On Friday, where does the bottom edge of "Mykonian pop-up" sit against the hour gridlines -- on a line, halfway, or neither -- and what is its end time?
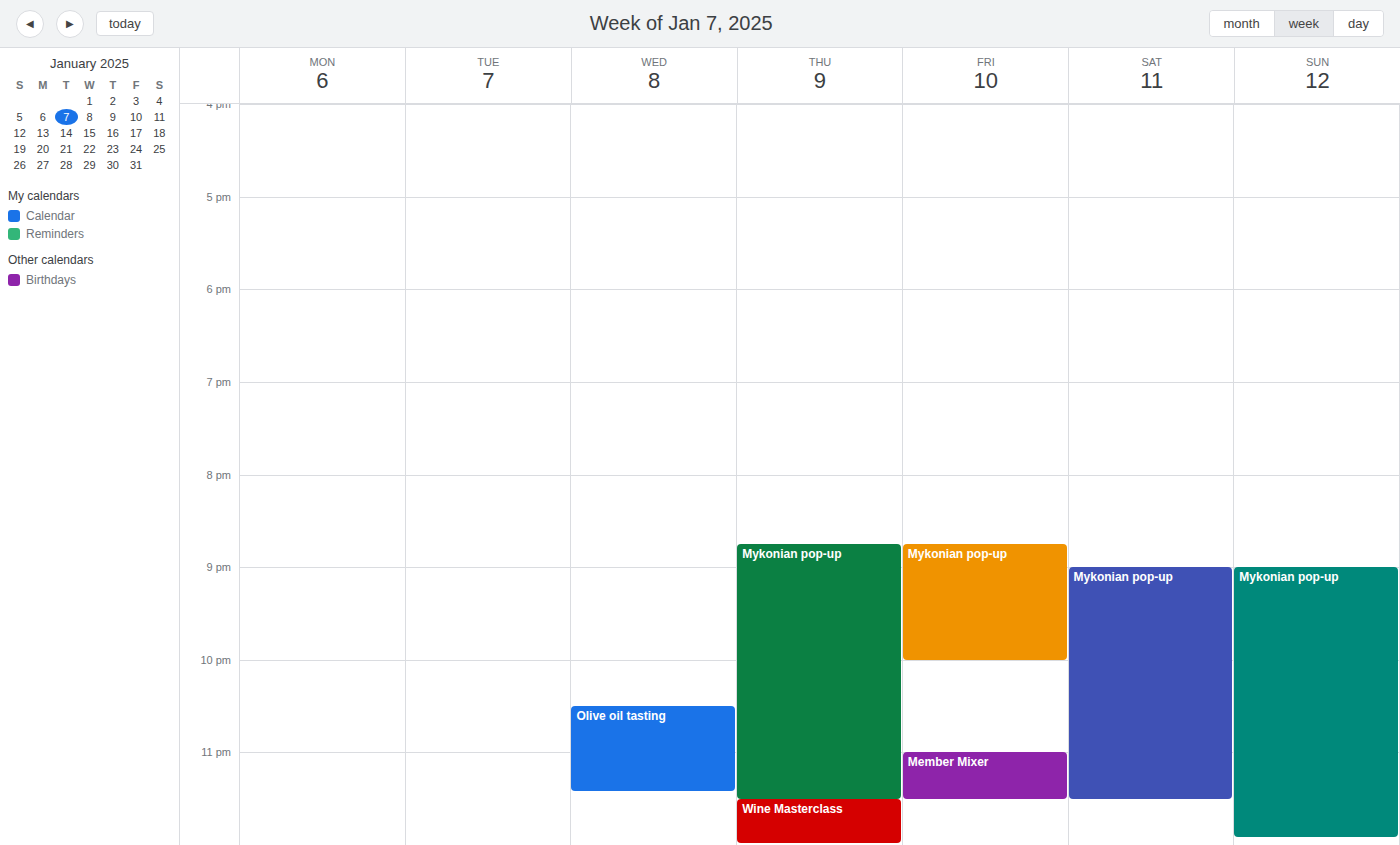
22:00 -- exactly on the 22:00 line.